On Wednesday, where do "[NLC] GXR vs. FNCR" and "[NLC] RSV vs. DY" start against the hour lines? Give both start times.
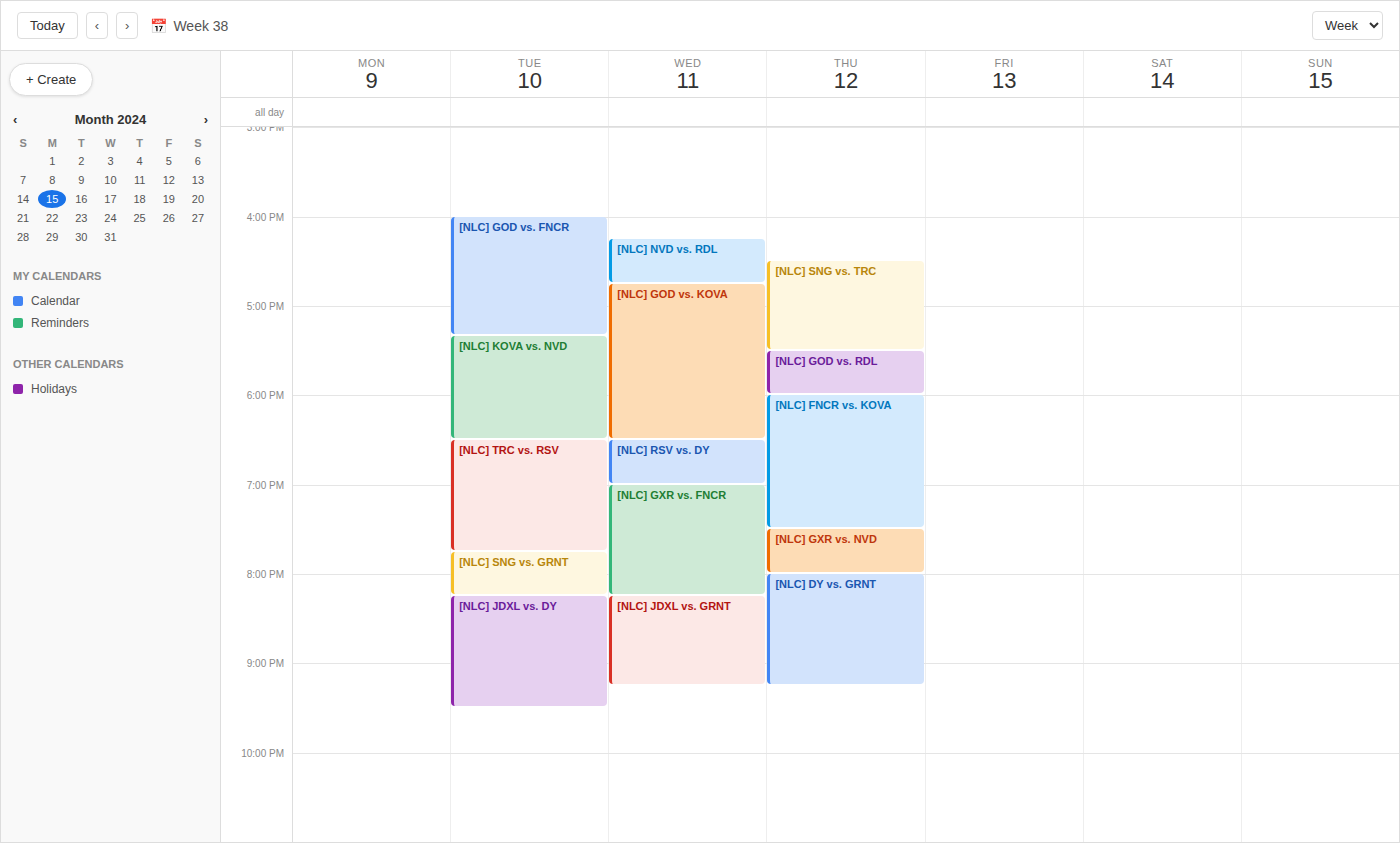
"[NLC] GXR vs. FNCR": 7:00 PM, exactly on the 7 PM line. "[NLC] RSV vs. DY": 6:30 PM, halfway between the 6 PM and 7 PM lines.